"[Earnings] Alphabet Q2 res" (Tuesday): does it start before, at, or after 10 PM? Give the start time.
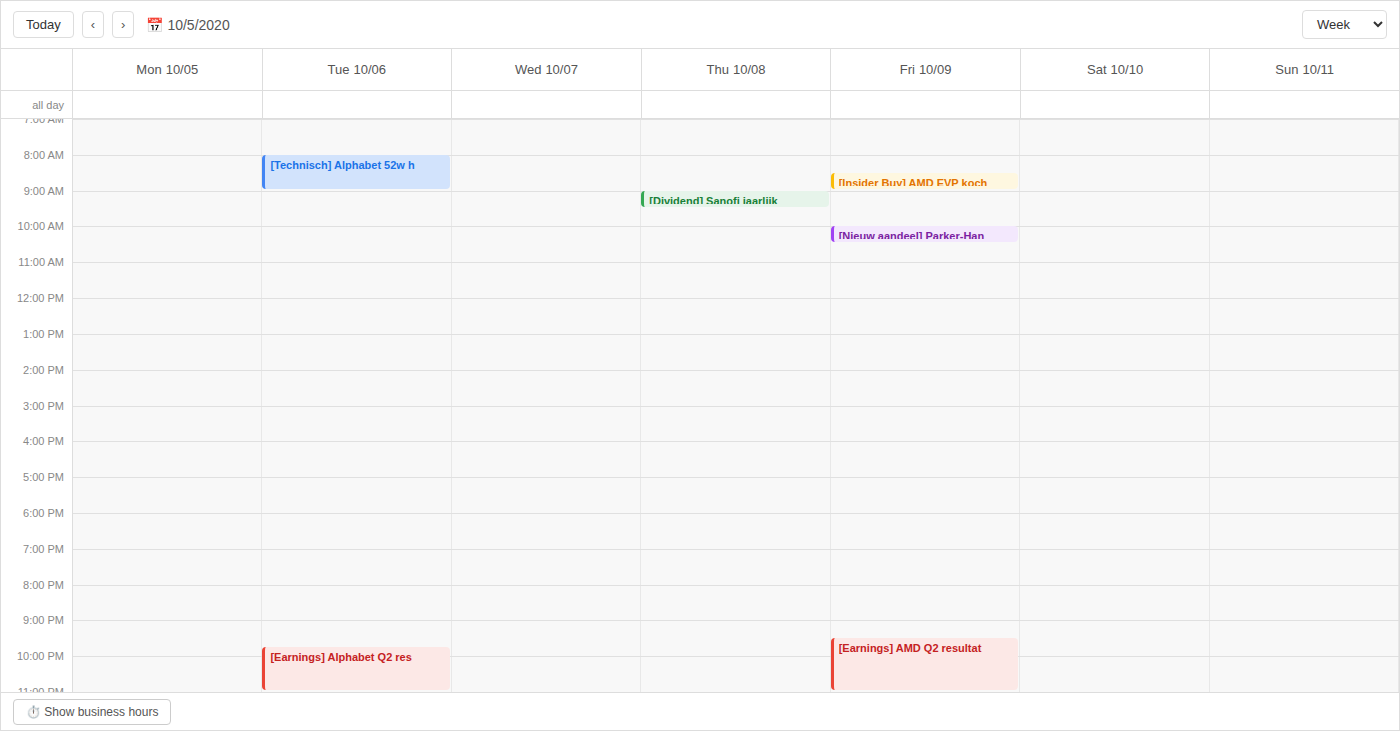
9:45 PM -- before 10 PM, 15 minutes above the 10 PM line.